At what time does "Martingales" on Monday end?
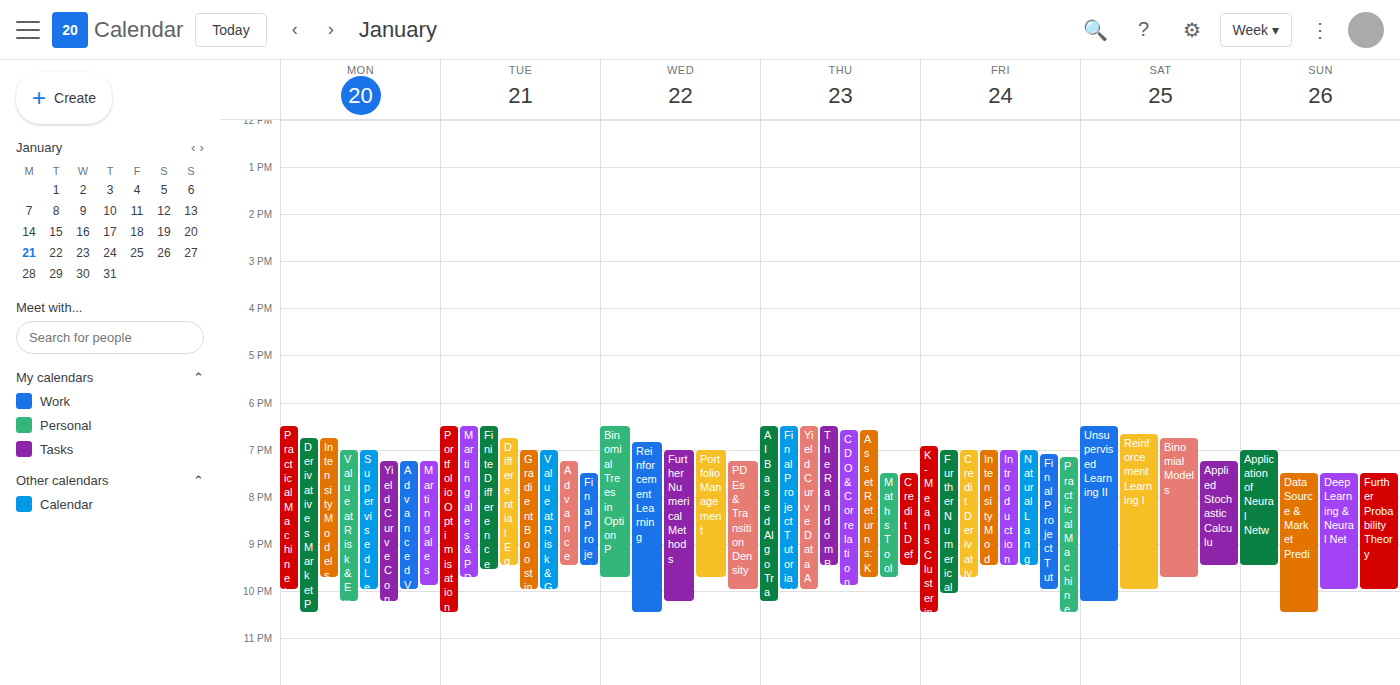
21:55